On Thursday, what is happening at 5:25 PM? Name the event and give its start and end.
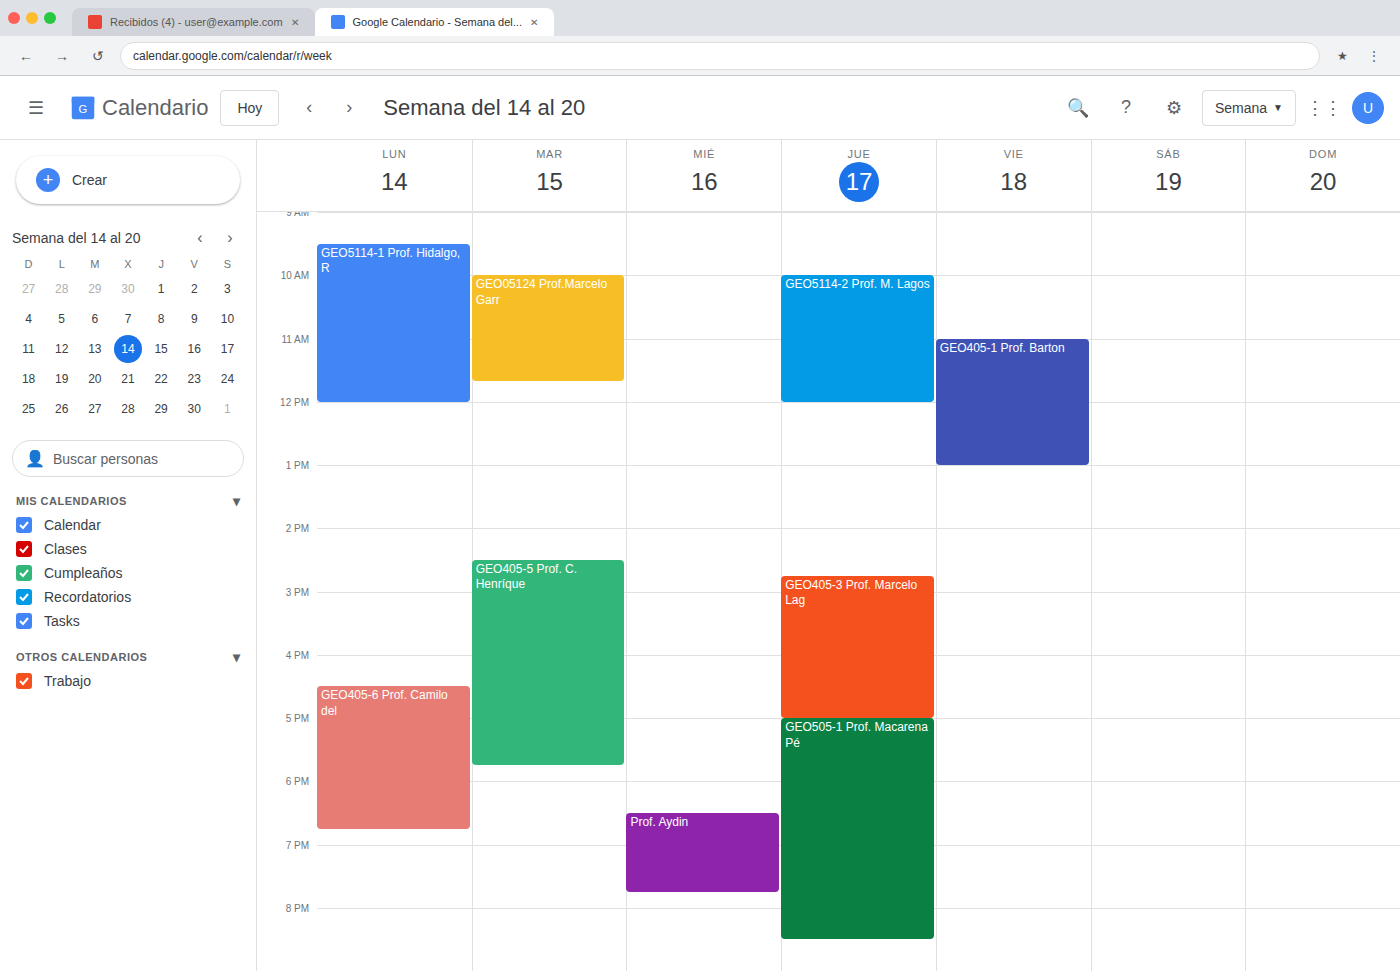
"GEO505-1 Prof. Macarena Pé", 5:00 PM to 8:30 PM